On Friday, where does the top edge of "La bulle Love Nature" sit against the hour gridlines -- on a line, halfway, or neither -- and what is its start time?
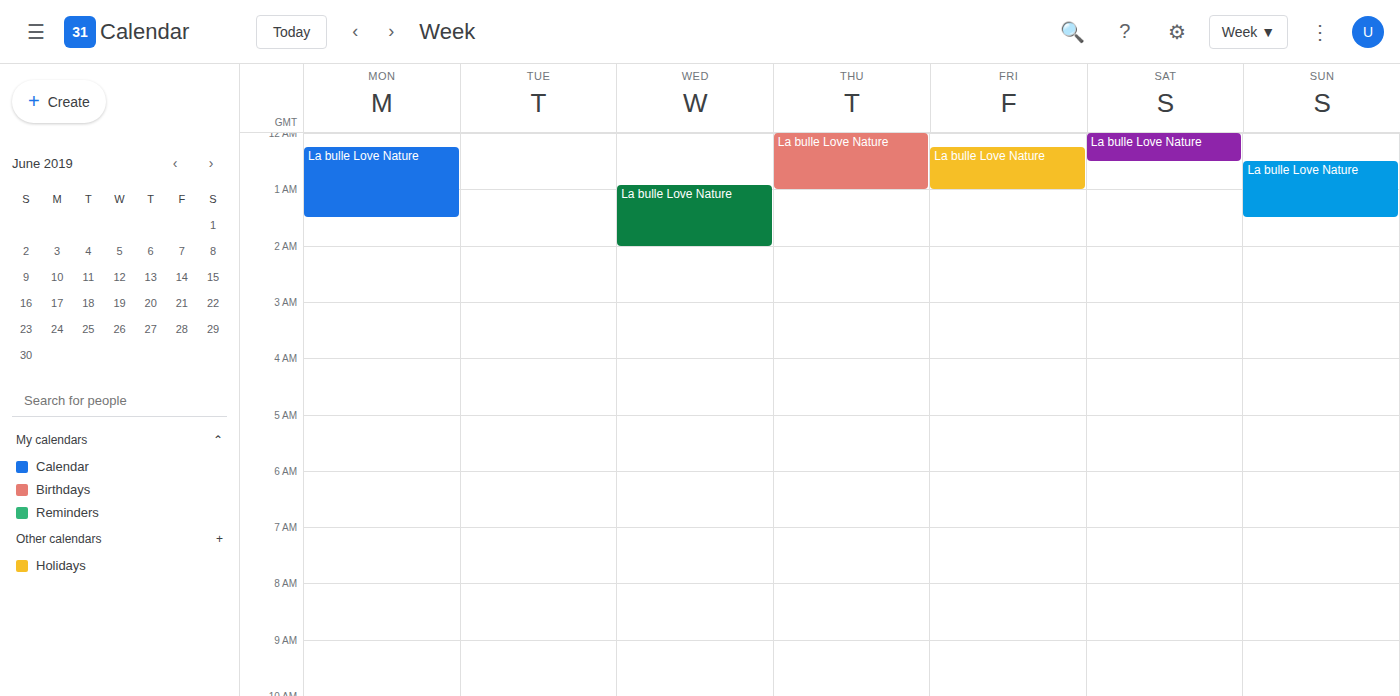
12:15 AM -- neither: a quarter of the way from the 12 AM line to the 1 AM line.